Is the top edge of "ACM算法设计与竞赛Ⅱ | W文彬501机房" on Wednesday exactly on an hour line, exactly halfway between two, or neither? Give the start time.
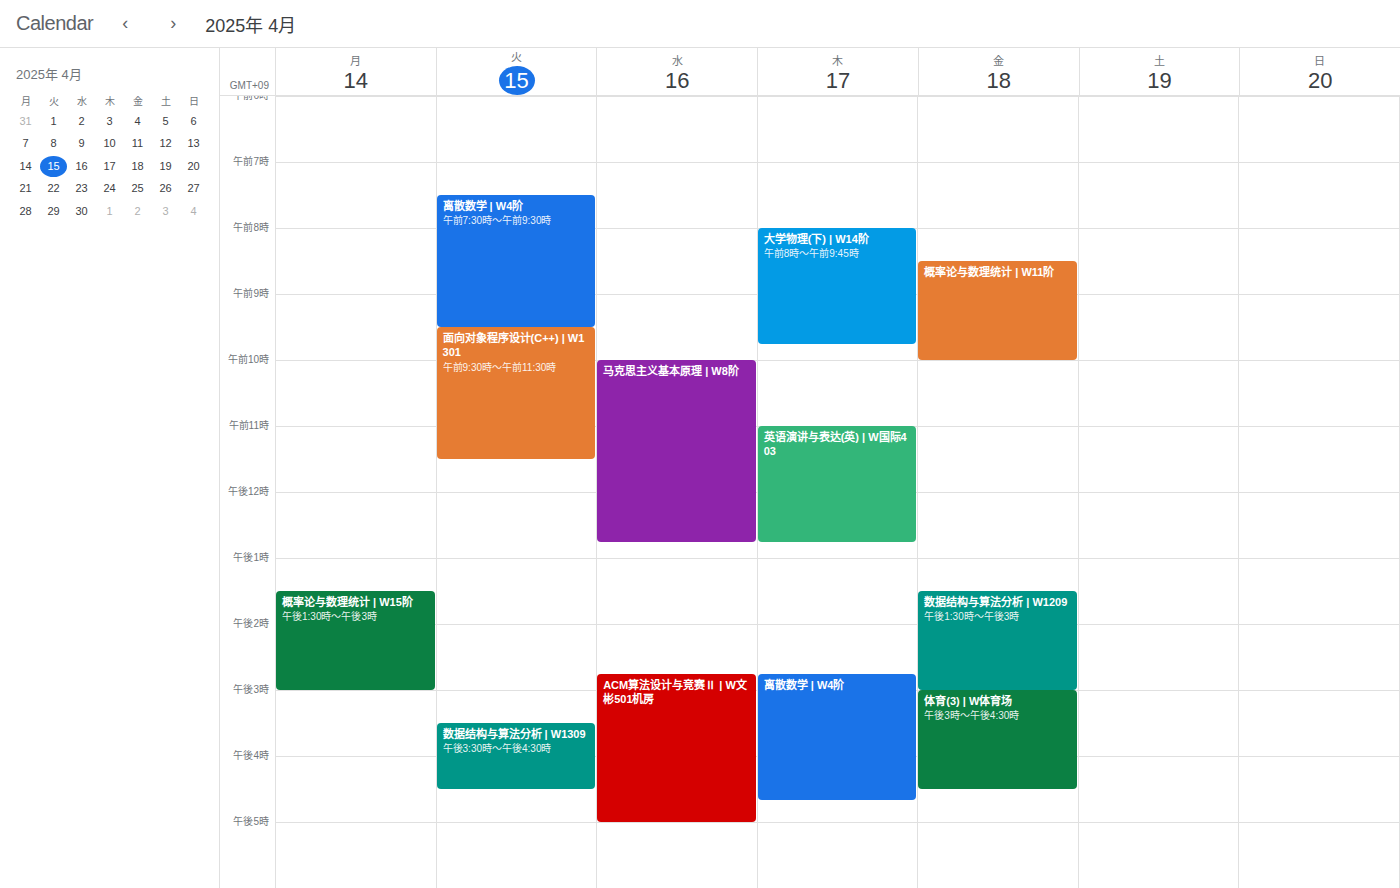
2:45 PM -- neither: three quarters of the way from the 2 PM line to the 3 PM line.